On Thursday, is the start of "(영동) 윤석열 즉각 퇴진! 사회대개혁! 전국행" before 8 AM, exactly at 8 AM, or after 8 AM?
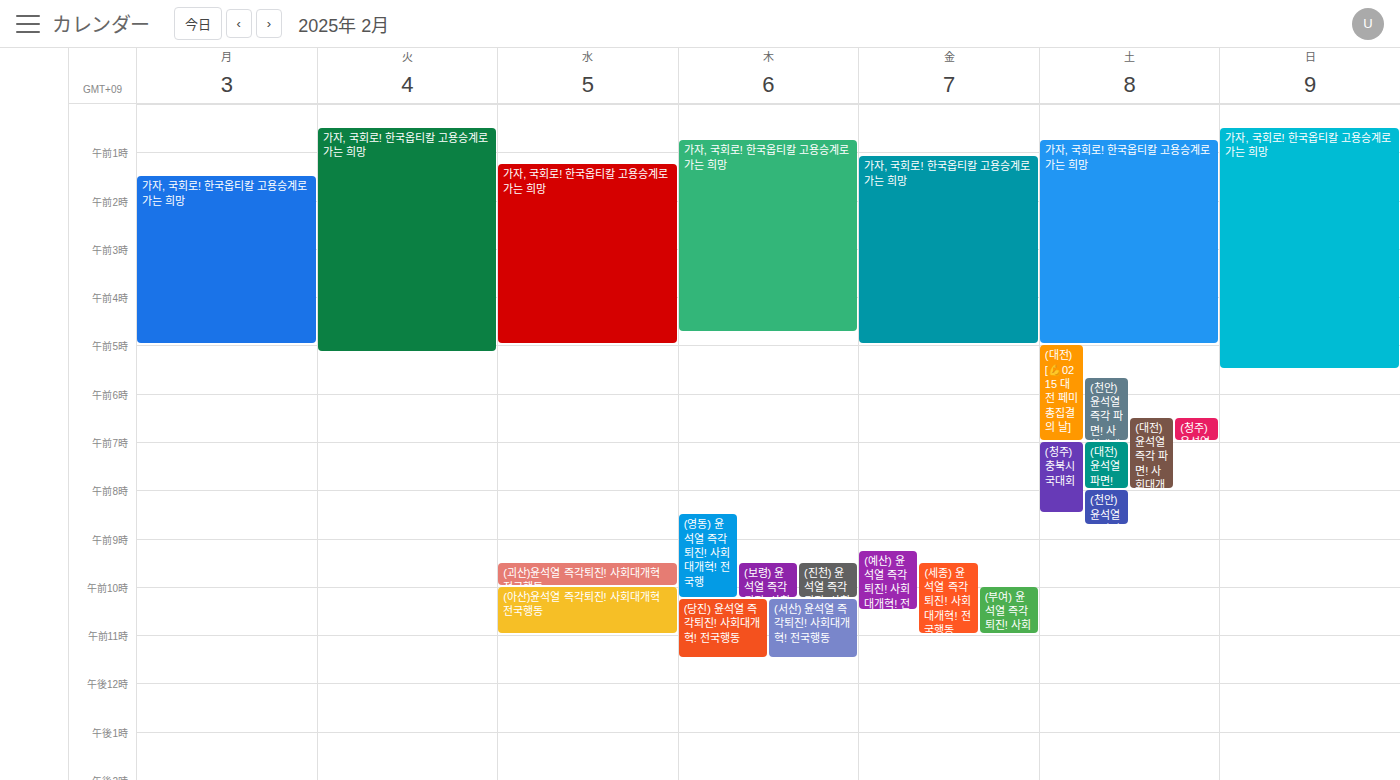
8:30 AM -- after 8 AM, 30 minutes below the 8 AM line.